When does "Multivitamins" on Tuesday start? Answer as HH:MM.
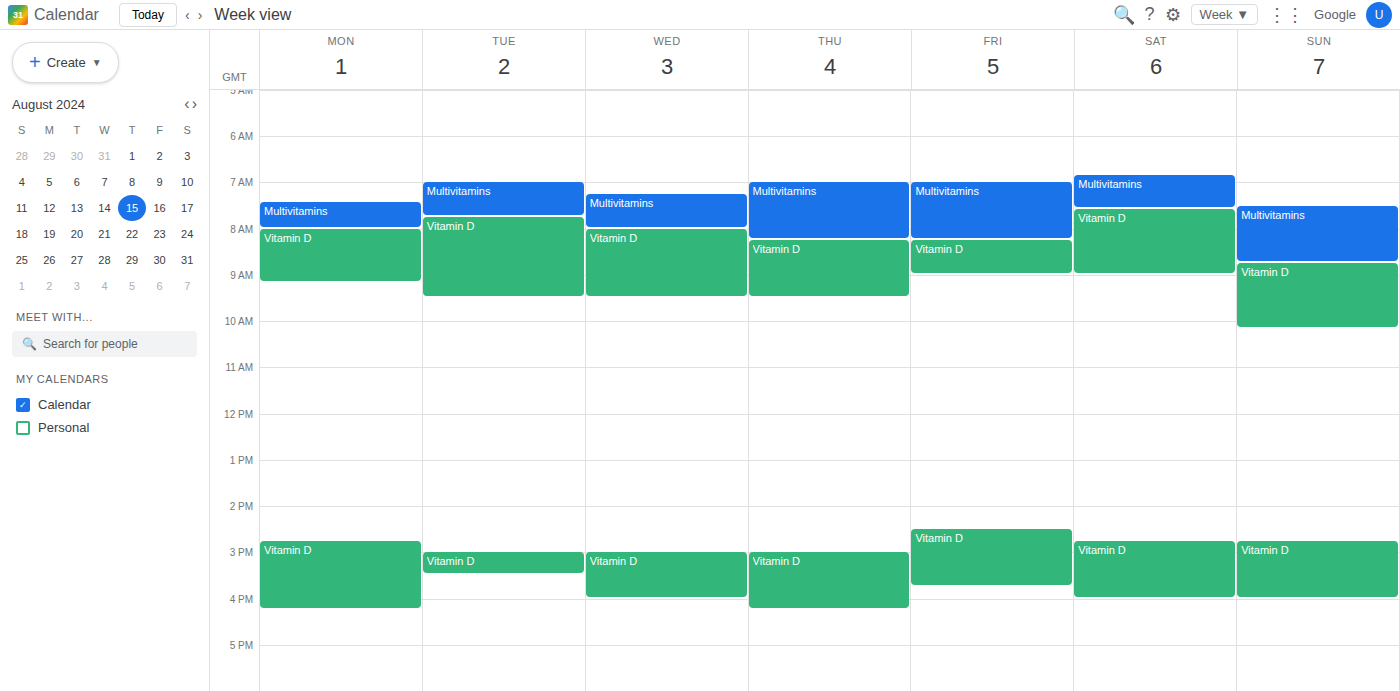
07:00